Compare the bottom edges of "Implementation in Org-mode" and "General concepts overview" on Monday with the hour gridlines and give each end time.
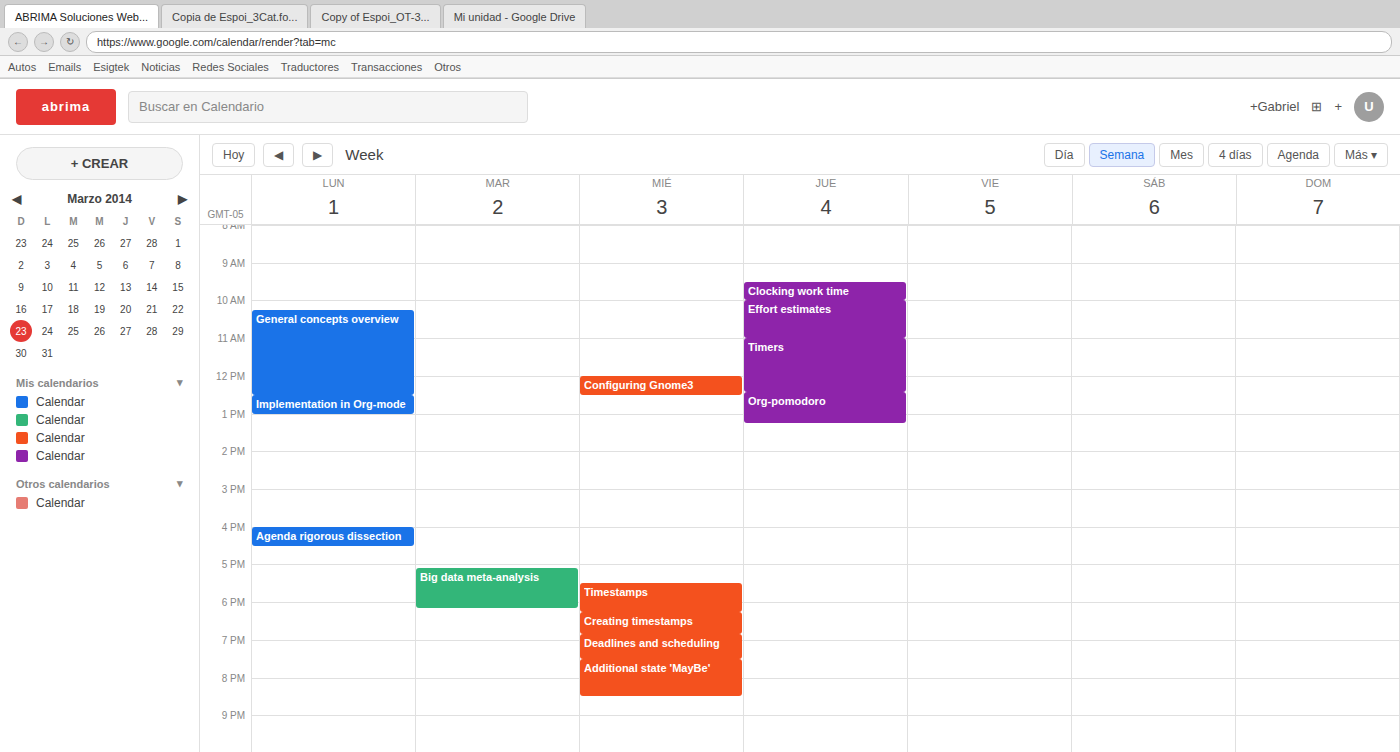
"Implementation in Org-mode": 1:00 PM, exactly on the 1 PM line. "General concepts overview": 12:30 PM, halfway between the 12 PM and 1 PM lines.